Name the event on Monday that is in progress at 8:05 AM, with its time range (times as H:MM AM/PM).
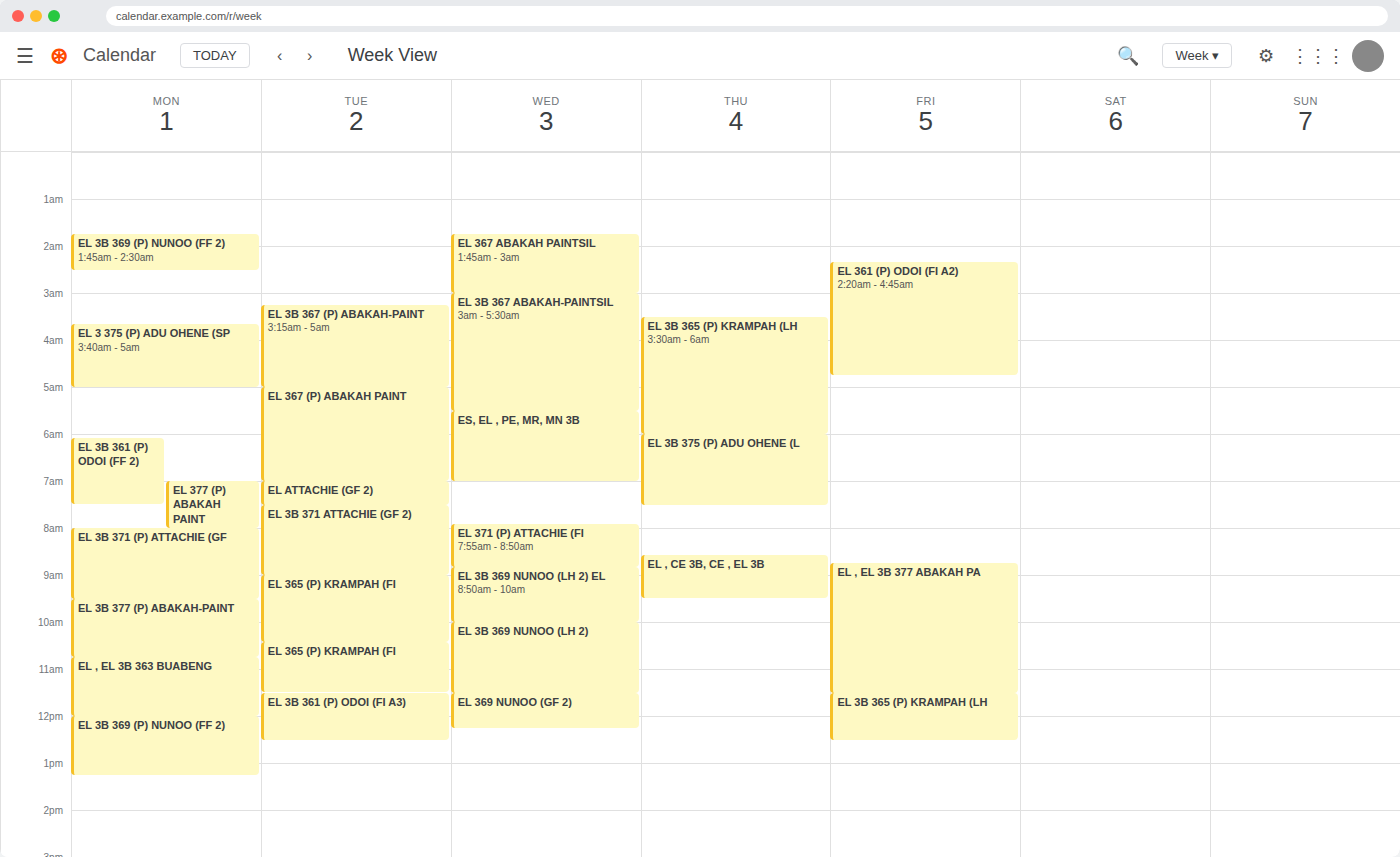
"EL 3B 371 (P) ATTACHIE (GF", 8:00 AM to 9:30 AM